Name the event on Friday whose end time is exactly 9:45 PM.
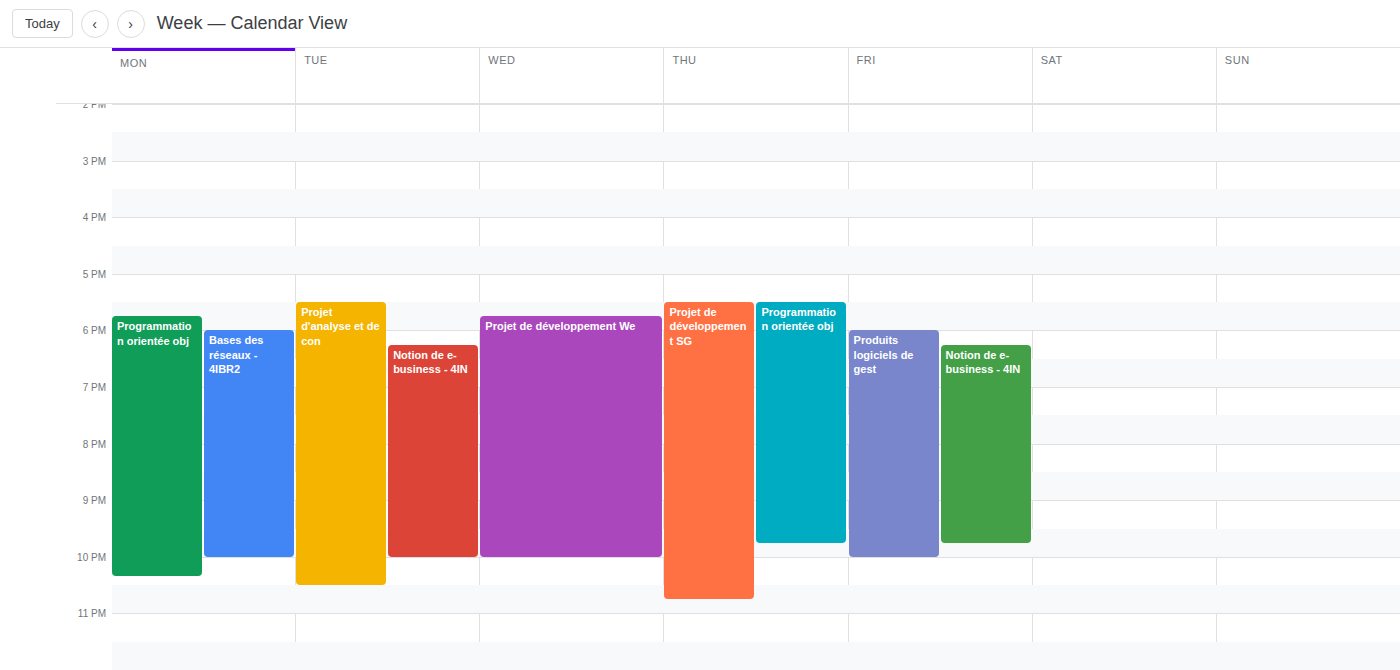
"Notion de e-business - 4IN"